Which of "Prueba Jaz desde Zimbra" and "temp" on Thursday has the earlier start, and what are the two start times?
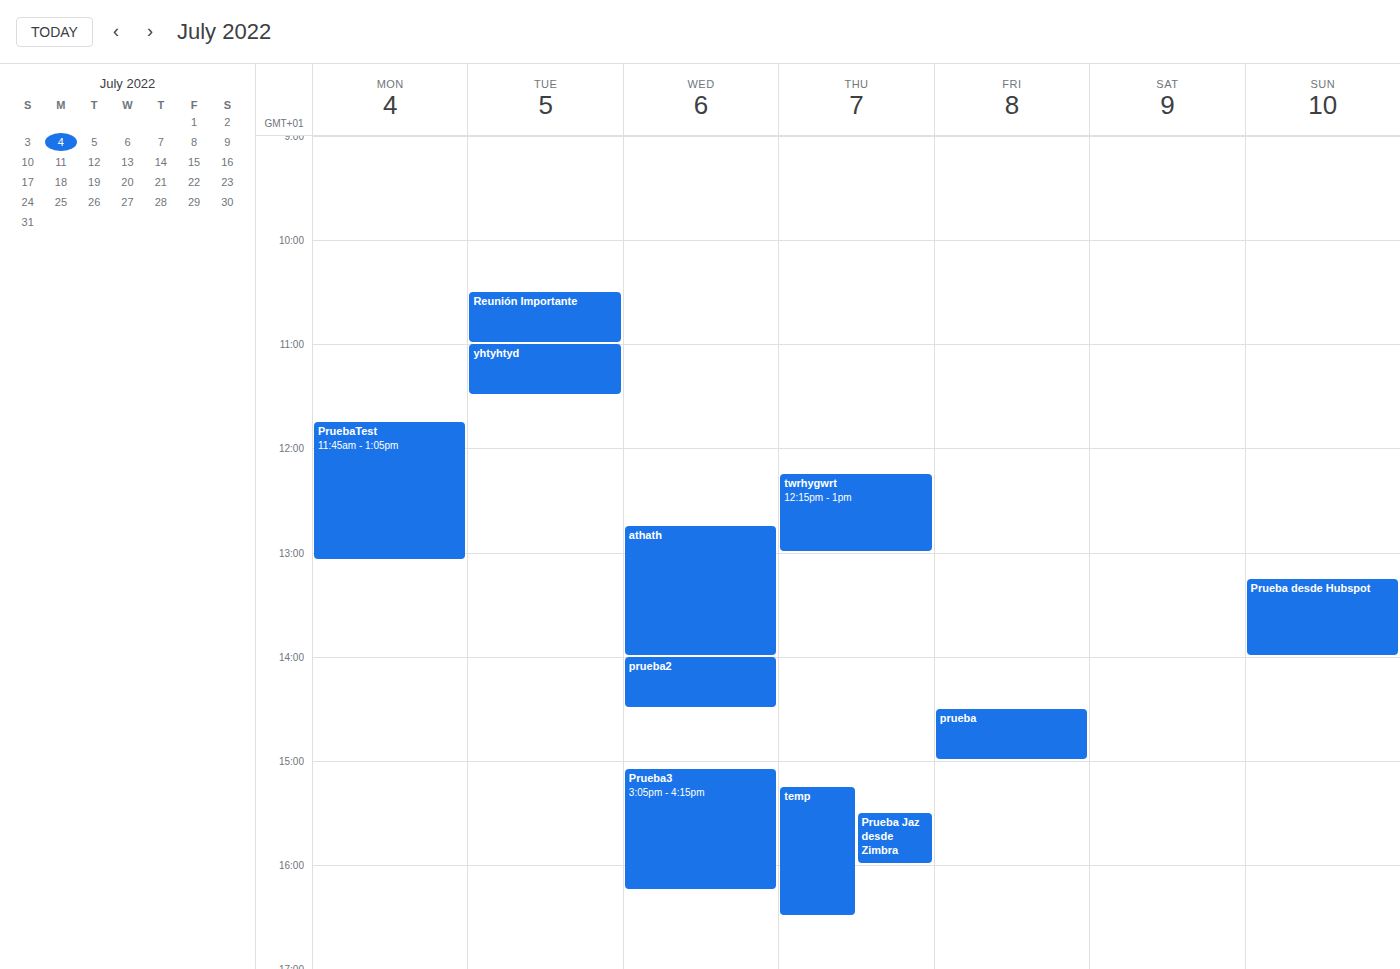
"temp" 3:15 PM; "Prueba Jaz desde Zimbra" 3:30 PM.